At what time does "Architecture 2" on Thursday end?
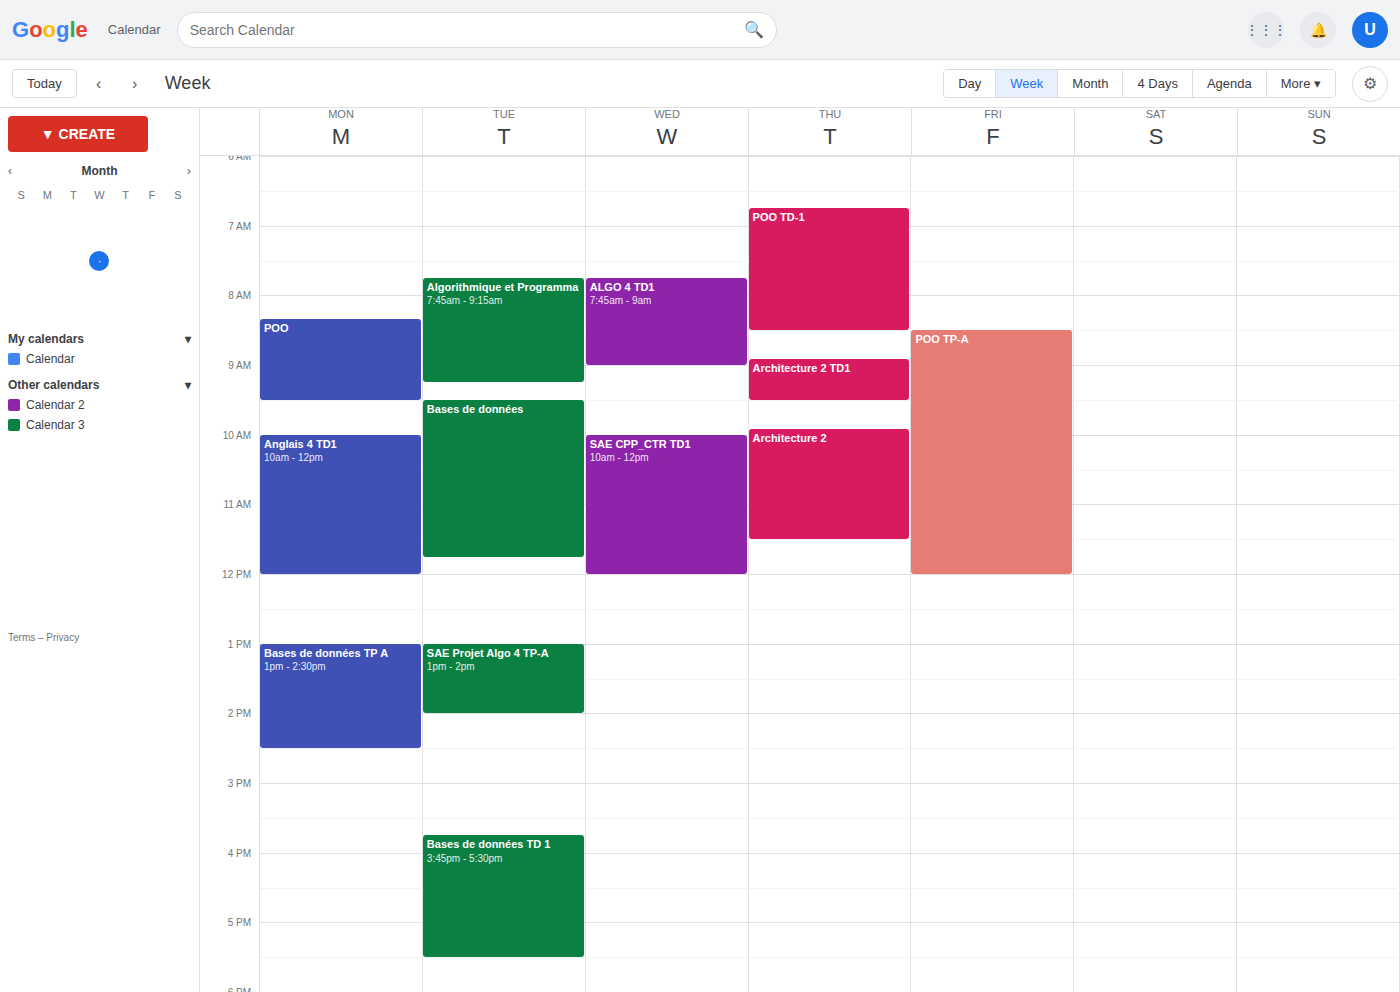
11:30 AM